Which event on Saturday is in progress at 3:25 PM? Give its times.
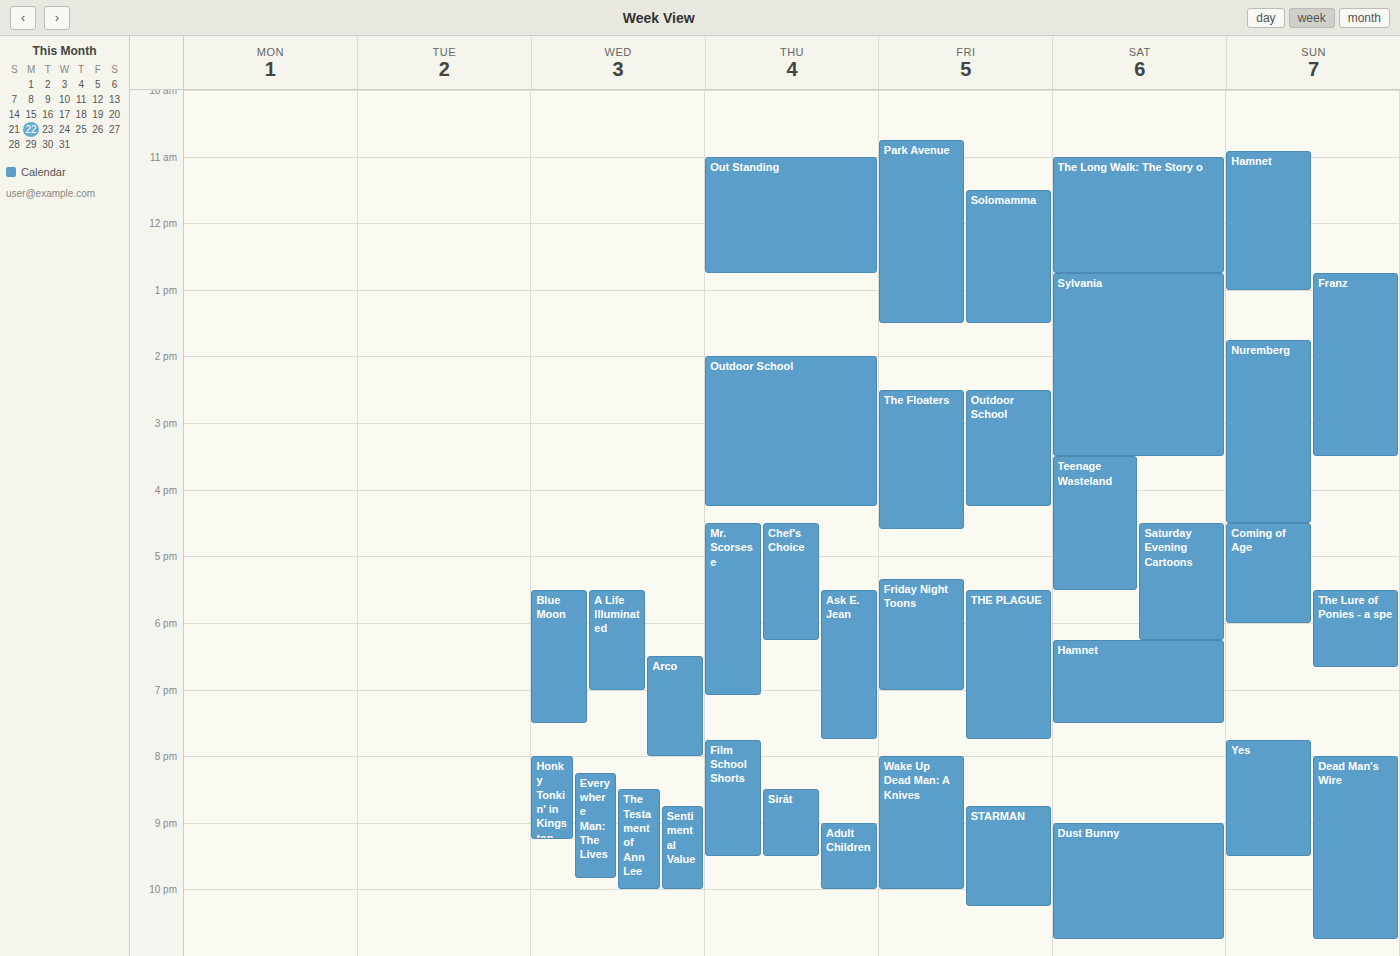
"Sylvania", 12:45 PM to 3:30 PM